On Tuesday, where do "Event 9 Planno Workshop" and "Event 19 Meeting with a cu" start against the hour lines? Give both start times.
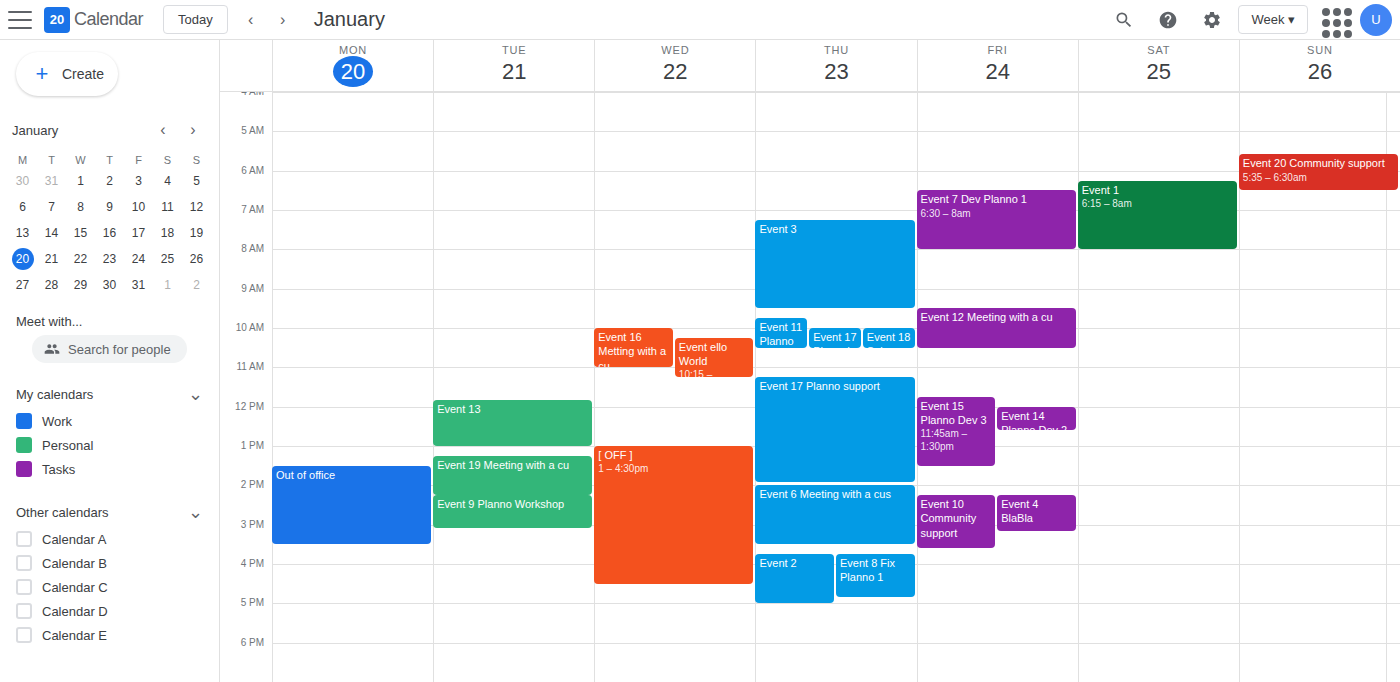
"Event 9 Planno Workshop": 2:15 PM, neither: a quarter of the way from the 2 PM line to the 3 PM line. "Event 19 Meeting with a cu": 1:15 PM, neither: a quarter of the way from the 1 PM line to the 2 PM line.